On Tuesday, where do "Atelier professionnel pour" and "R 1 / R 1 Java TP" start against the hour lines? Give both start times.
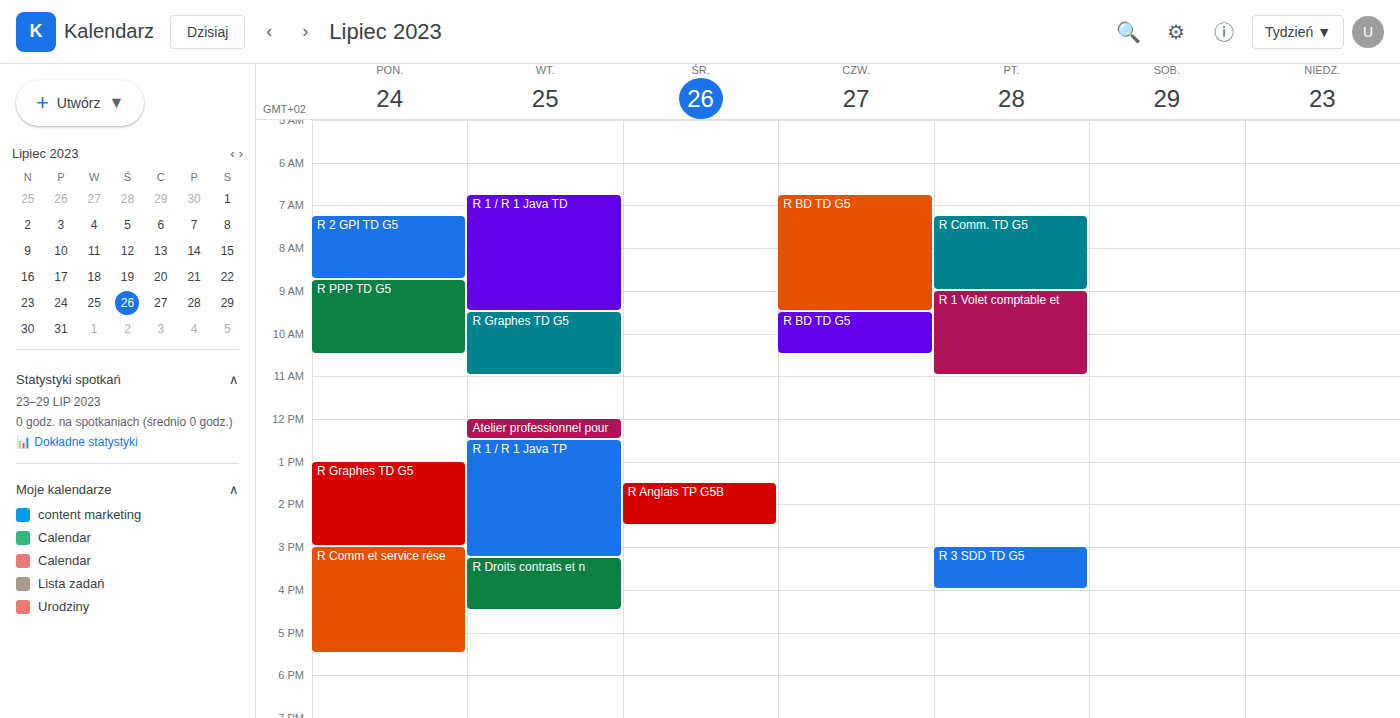
"Atelier professionnel pour": 12:00 PM, exactly on the 12 PM line. "R 1 / R 1 Java TP": 12:30 PM, halfway between the 12 PM and 1 PM lines.